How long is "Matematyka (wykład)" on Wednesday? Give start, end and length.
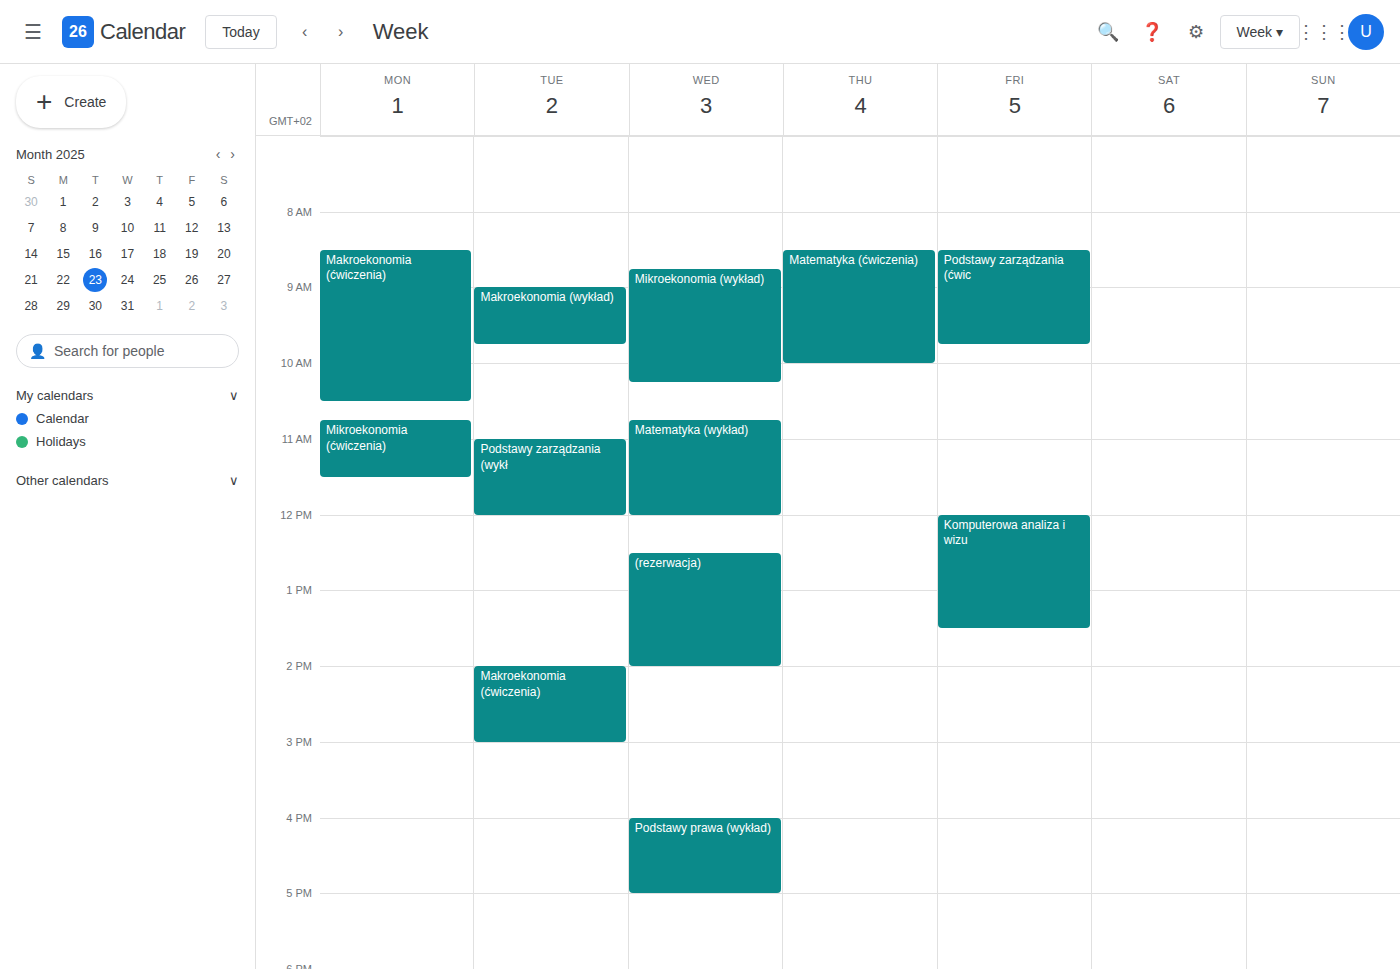
10:45 AM to 12:00 PM, 1 hour 15 minutes